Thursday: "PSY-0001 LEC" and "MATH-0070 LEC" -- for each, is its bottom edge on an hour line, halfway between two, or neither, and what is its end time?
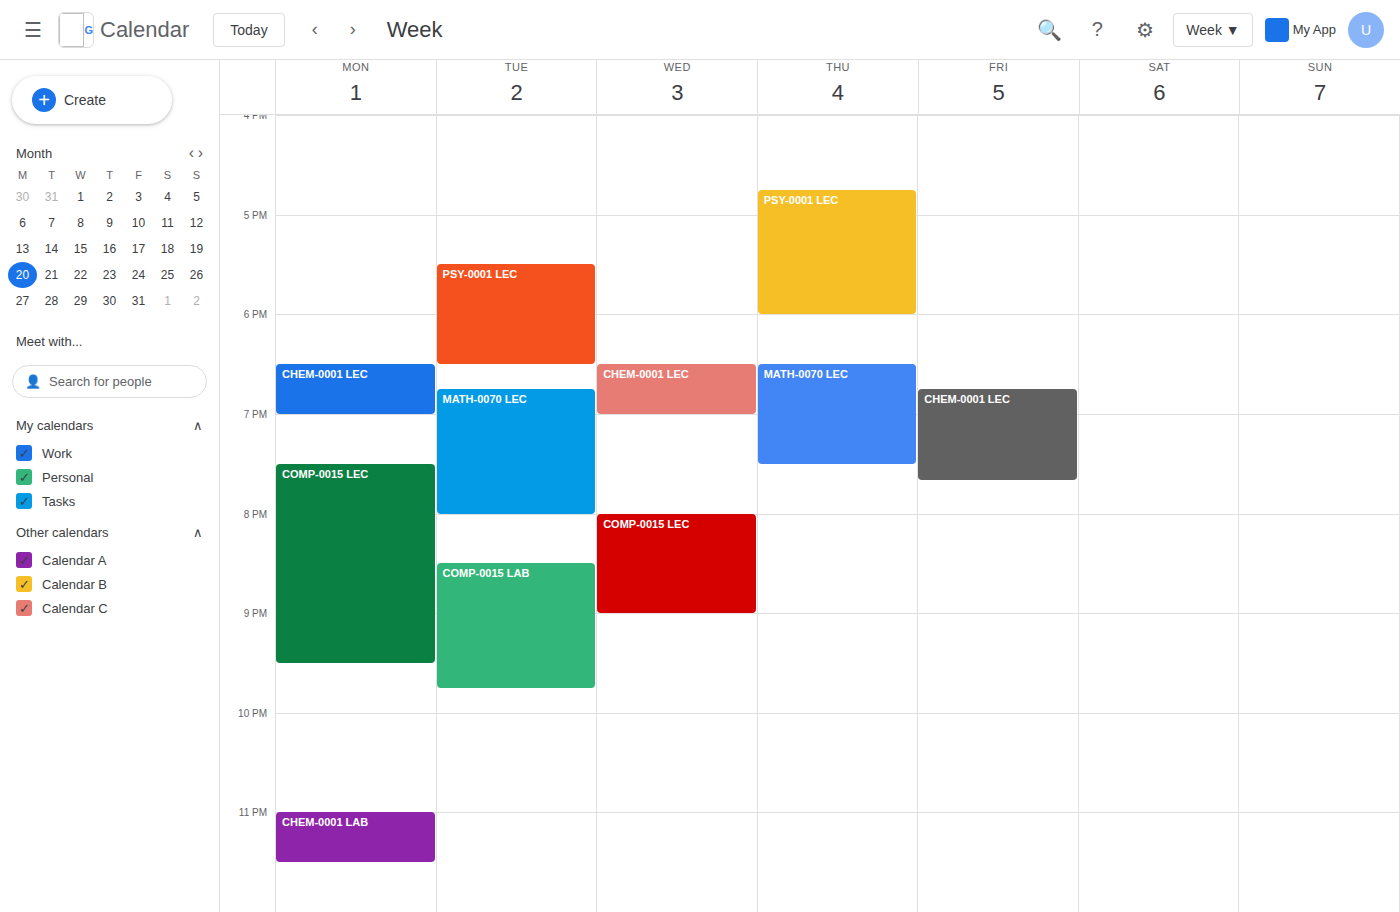
"PSY-0001 LEC": 18:00, exactly on the 18:00 line. "MATH-0070 LEC": 19:30, halfway between the 19:00 and 20:00 lines.